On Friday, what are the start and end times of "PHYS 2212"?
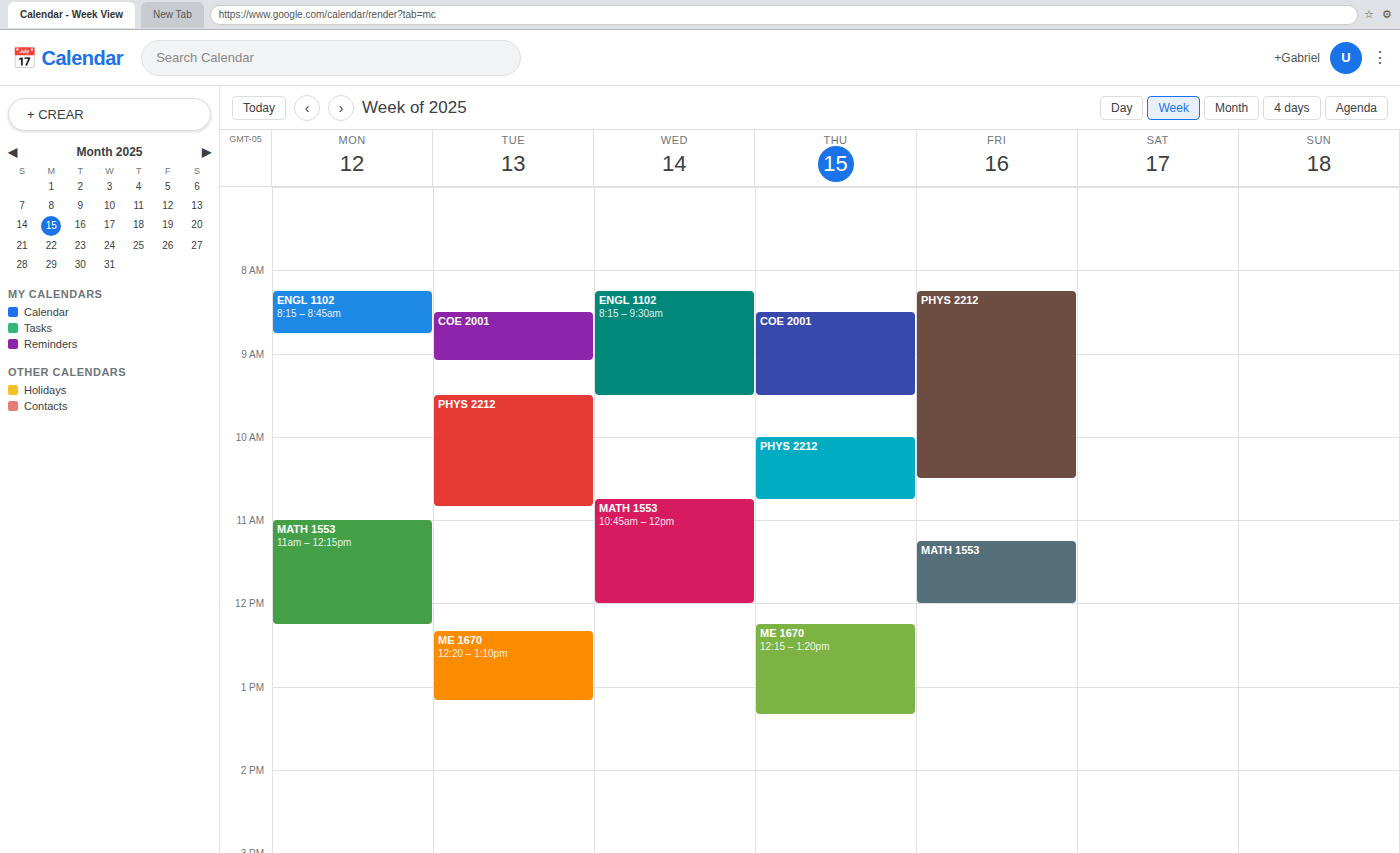
8:15 AM to 10:30 AM